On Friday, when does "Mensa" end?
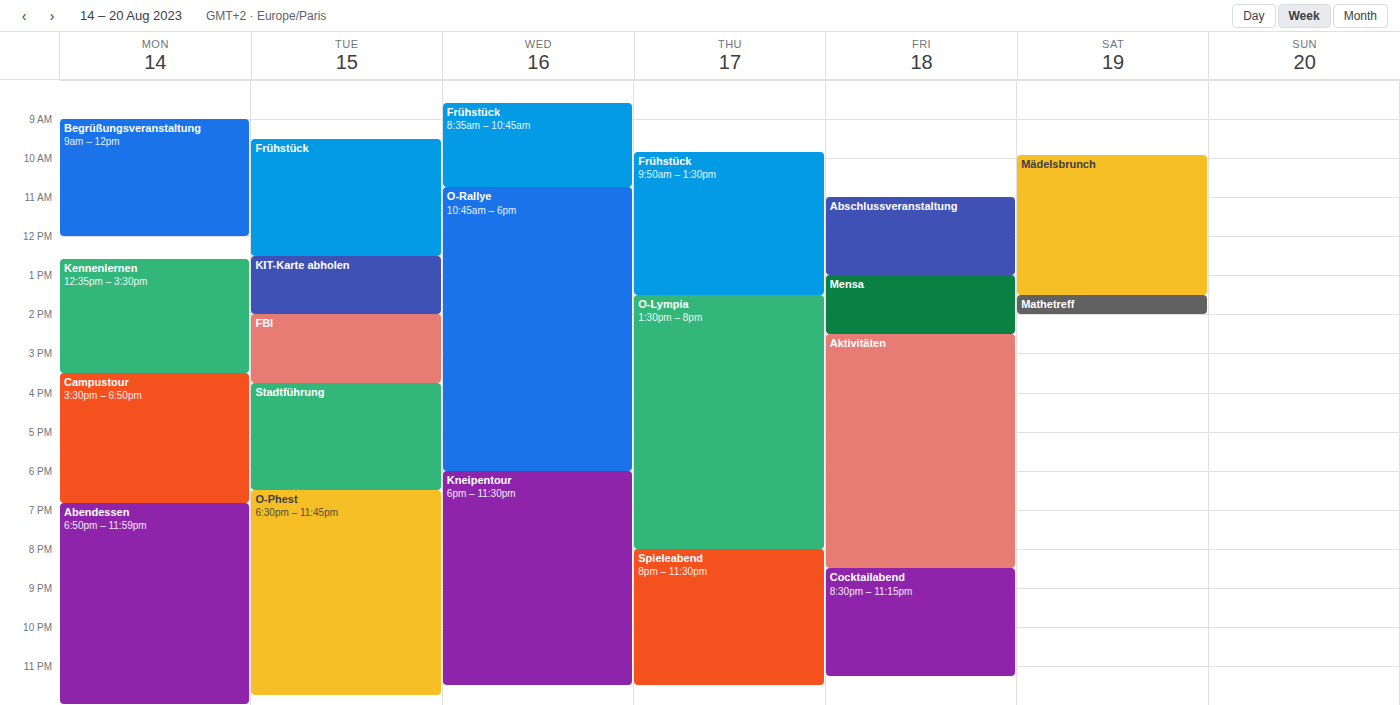
2:30 PM